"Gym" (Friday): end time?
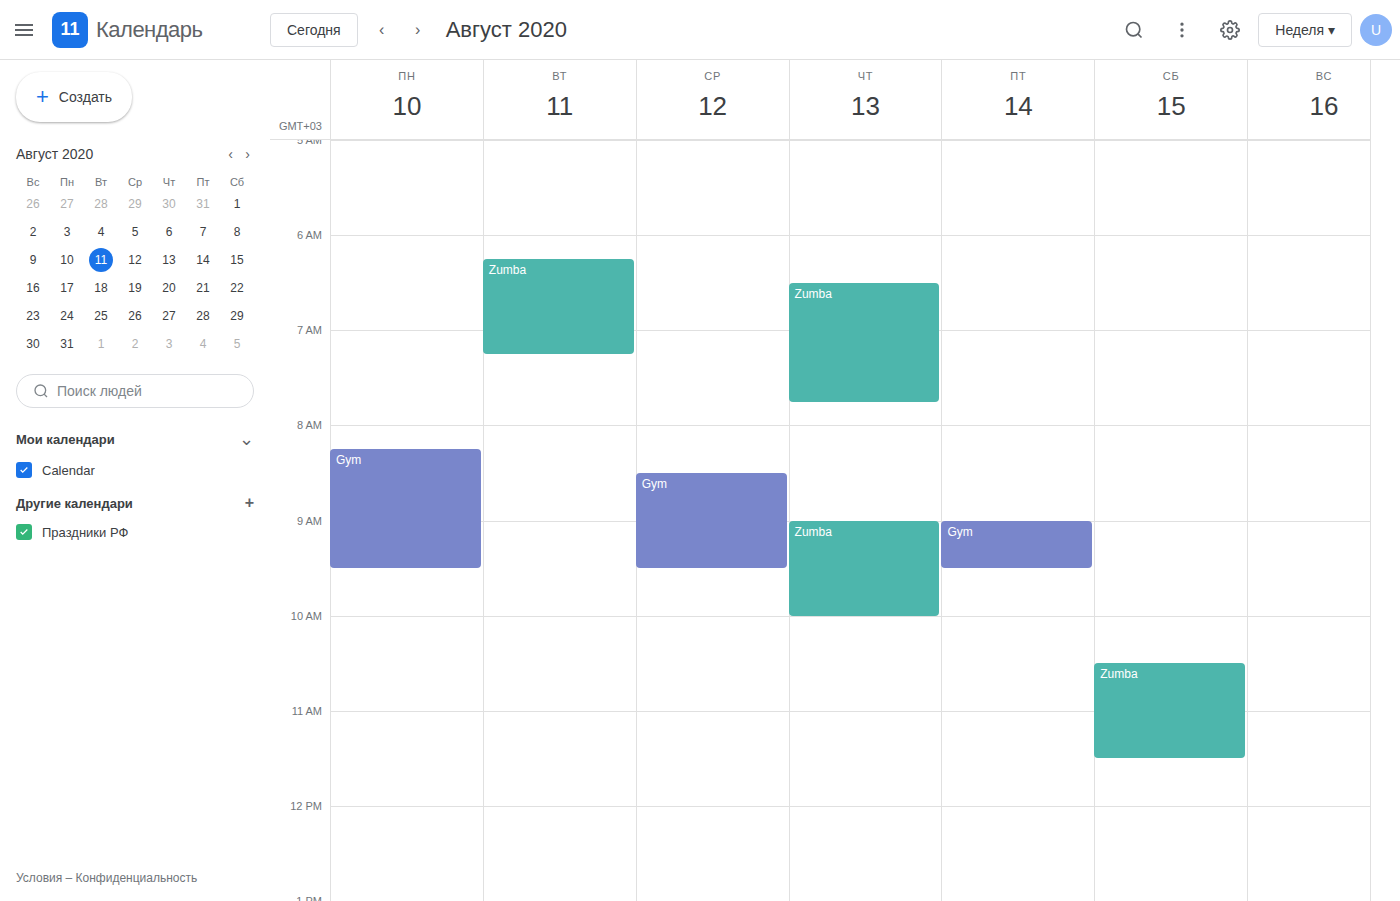
9:30 AM